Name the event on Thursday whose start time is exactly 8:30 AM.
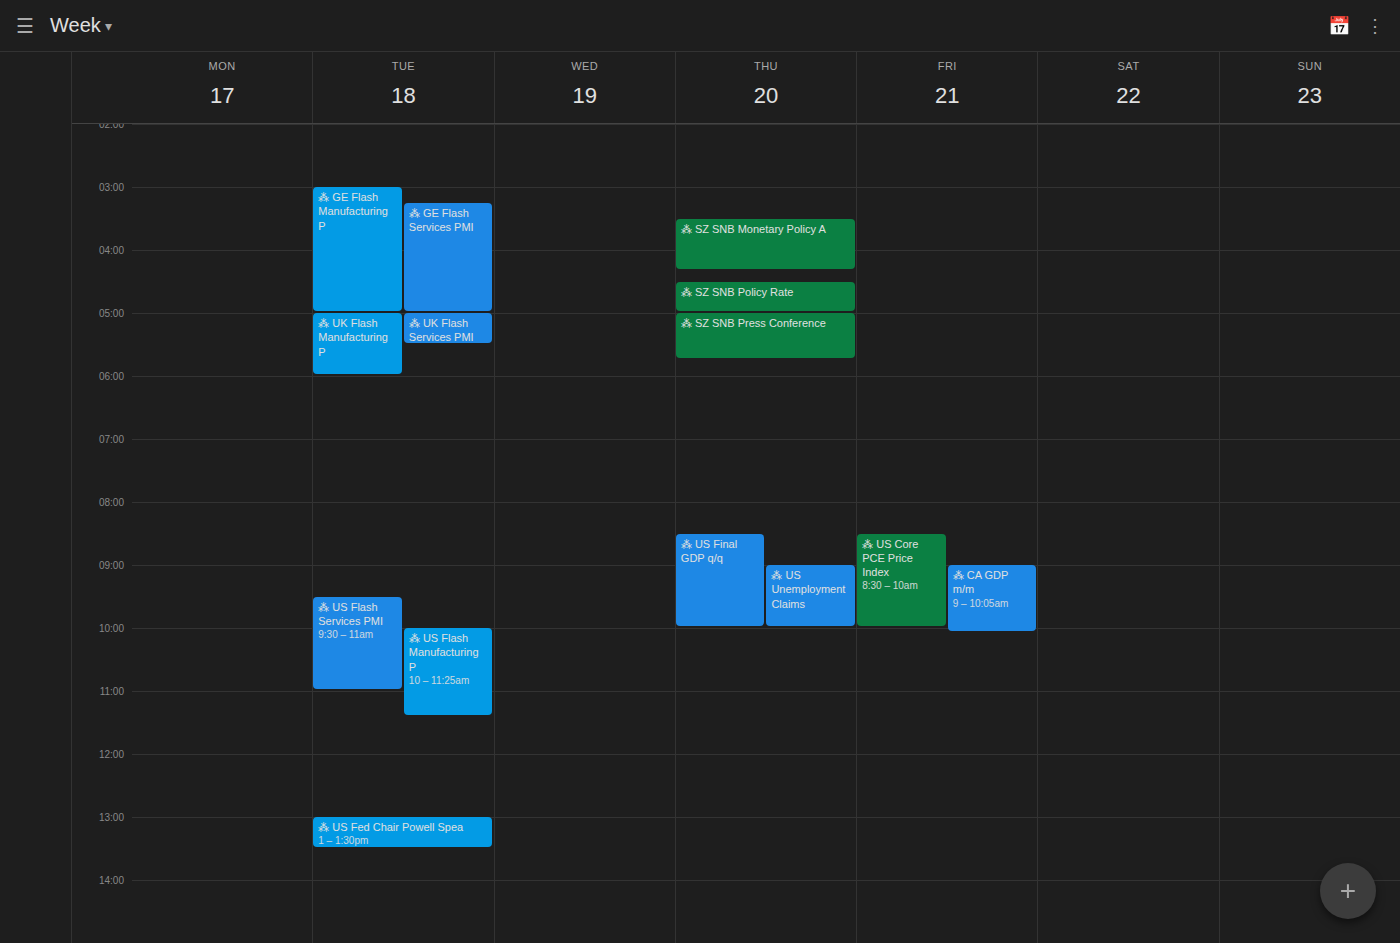
"⁂ US Final GDP q/q"